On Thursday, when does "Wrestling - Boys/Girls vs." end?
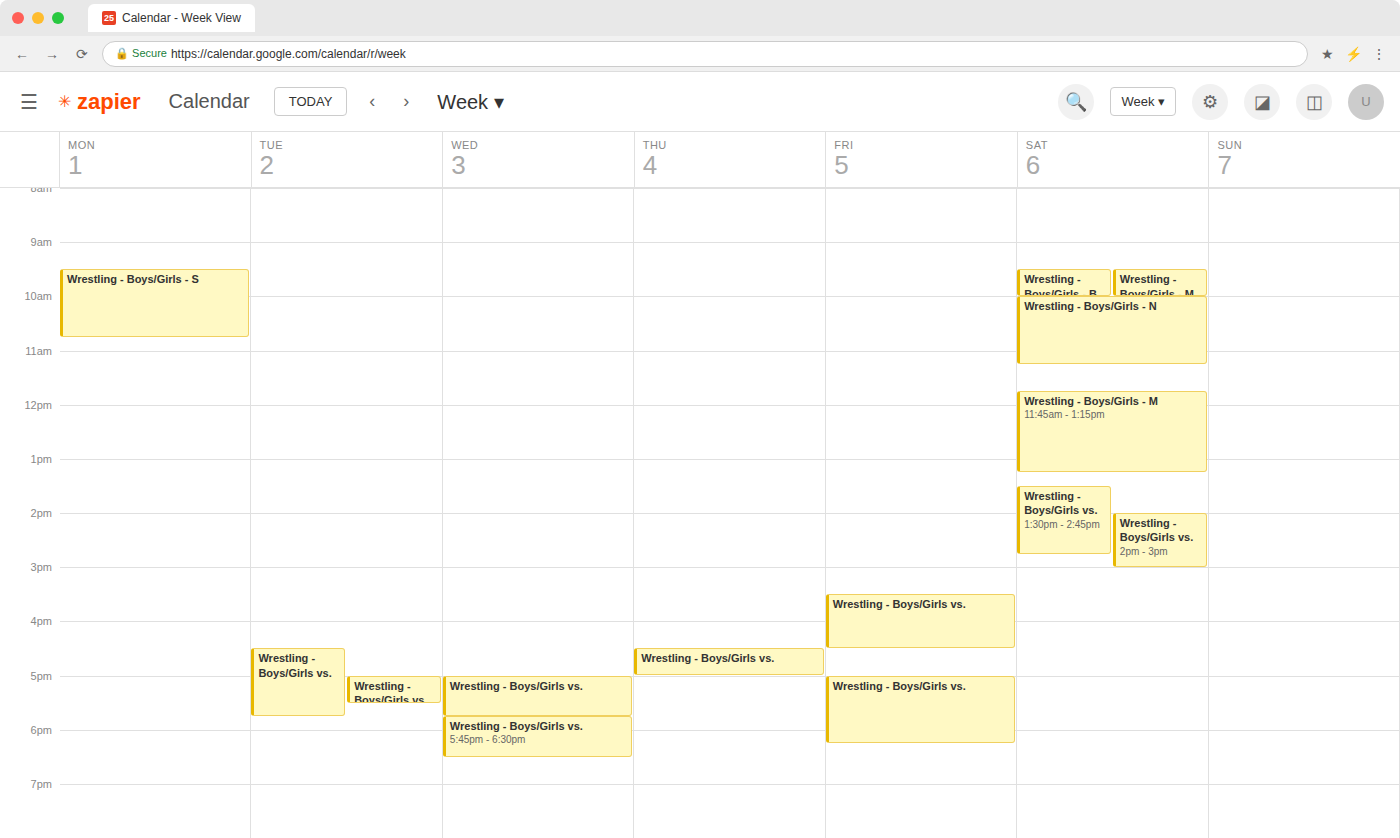
5:00 PM